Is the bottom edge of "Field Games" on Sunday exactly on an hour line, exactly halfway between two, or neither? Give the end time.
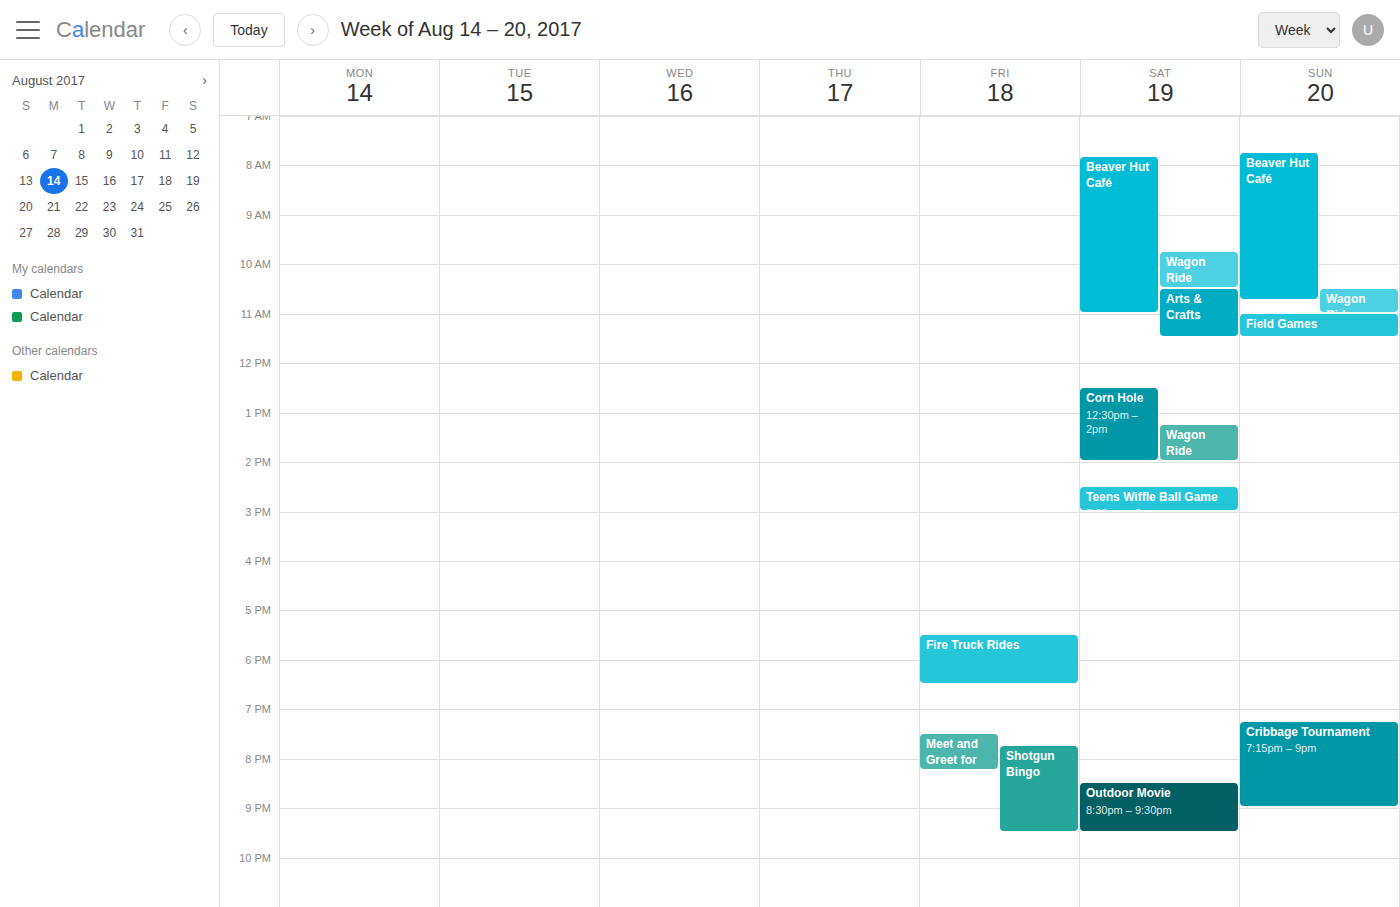
11:30 AM -- halfway between the 11 AM and 12 PM lines.